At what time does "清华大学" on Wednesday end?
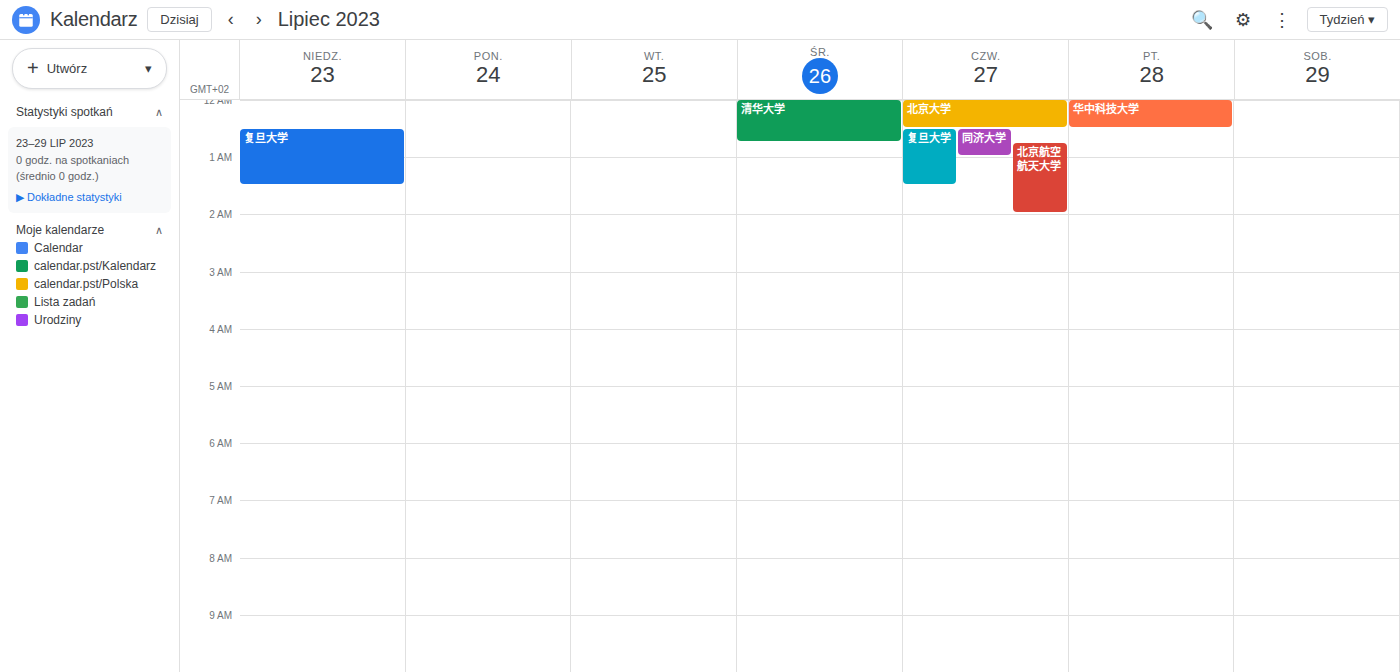
12:45 AM